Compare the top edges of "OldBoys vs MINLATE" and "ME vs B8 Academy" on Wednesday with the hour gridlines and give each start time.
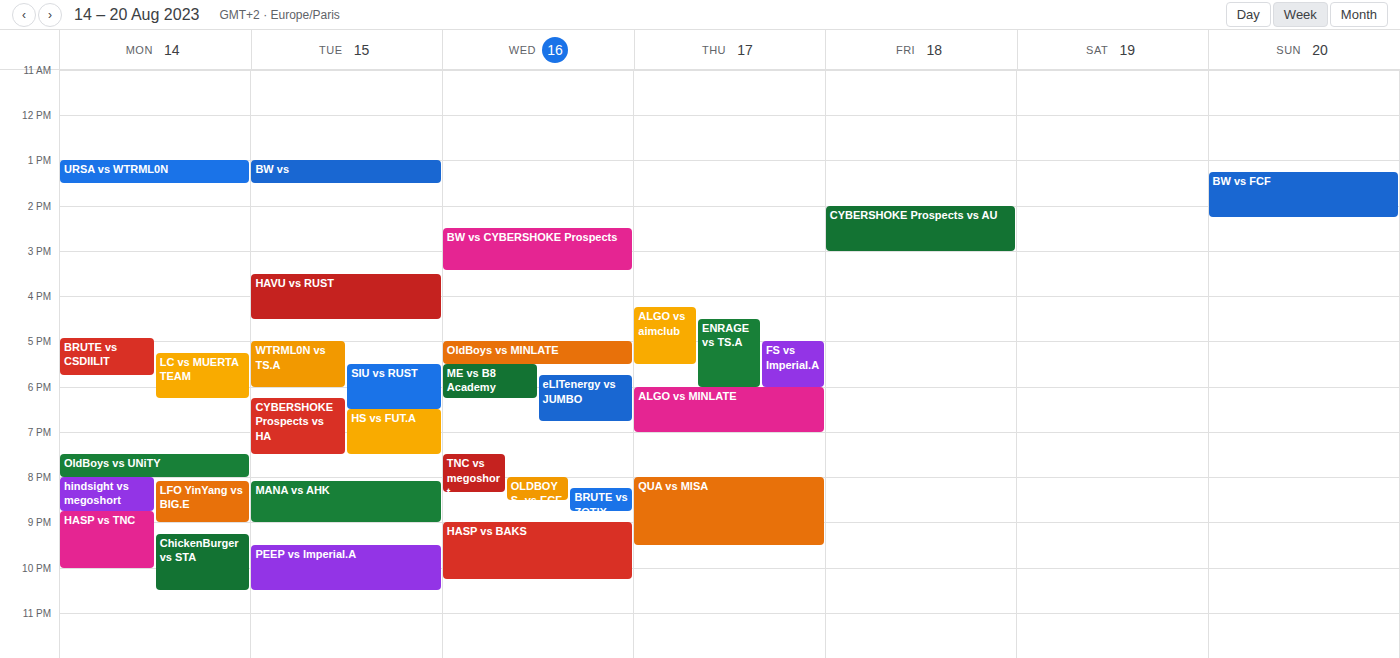
"OldBoys vs MINLATE": 5:00 PM, exactly on the 5 PM line. "ME vs B8 Academy": 5:30 PM, halfway between the 5 PM and 6 PM lines.